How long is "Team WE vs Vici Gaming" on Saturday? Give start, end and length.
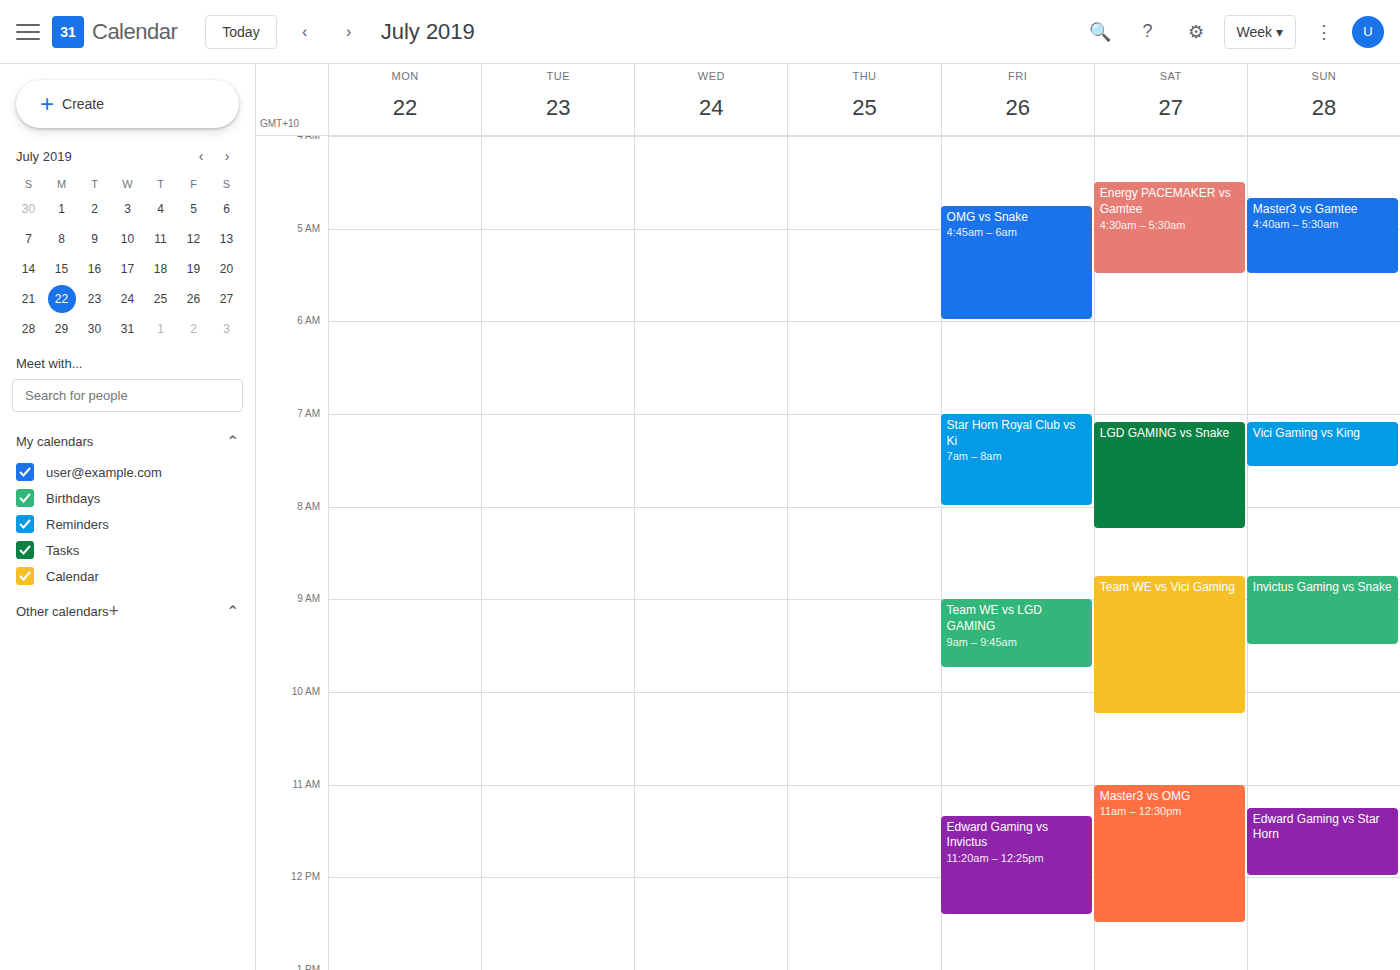
8:45 AM to 10:15 AM, 1 hour 30 minutes